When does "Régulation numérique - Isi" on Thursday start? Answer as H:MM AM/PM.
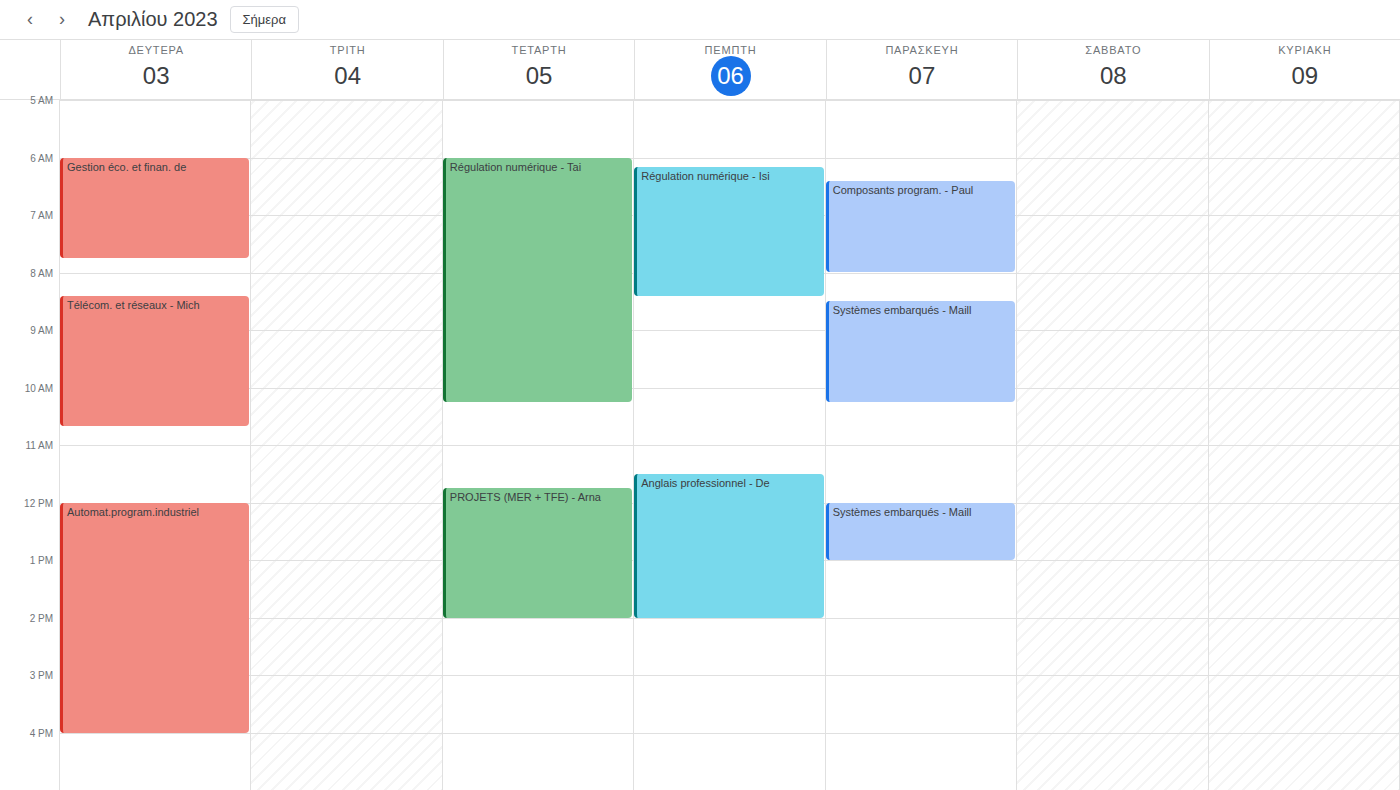
6:10 AM